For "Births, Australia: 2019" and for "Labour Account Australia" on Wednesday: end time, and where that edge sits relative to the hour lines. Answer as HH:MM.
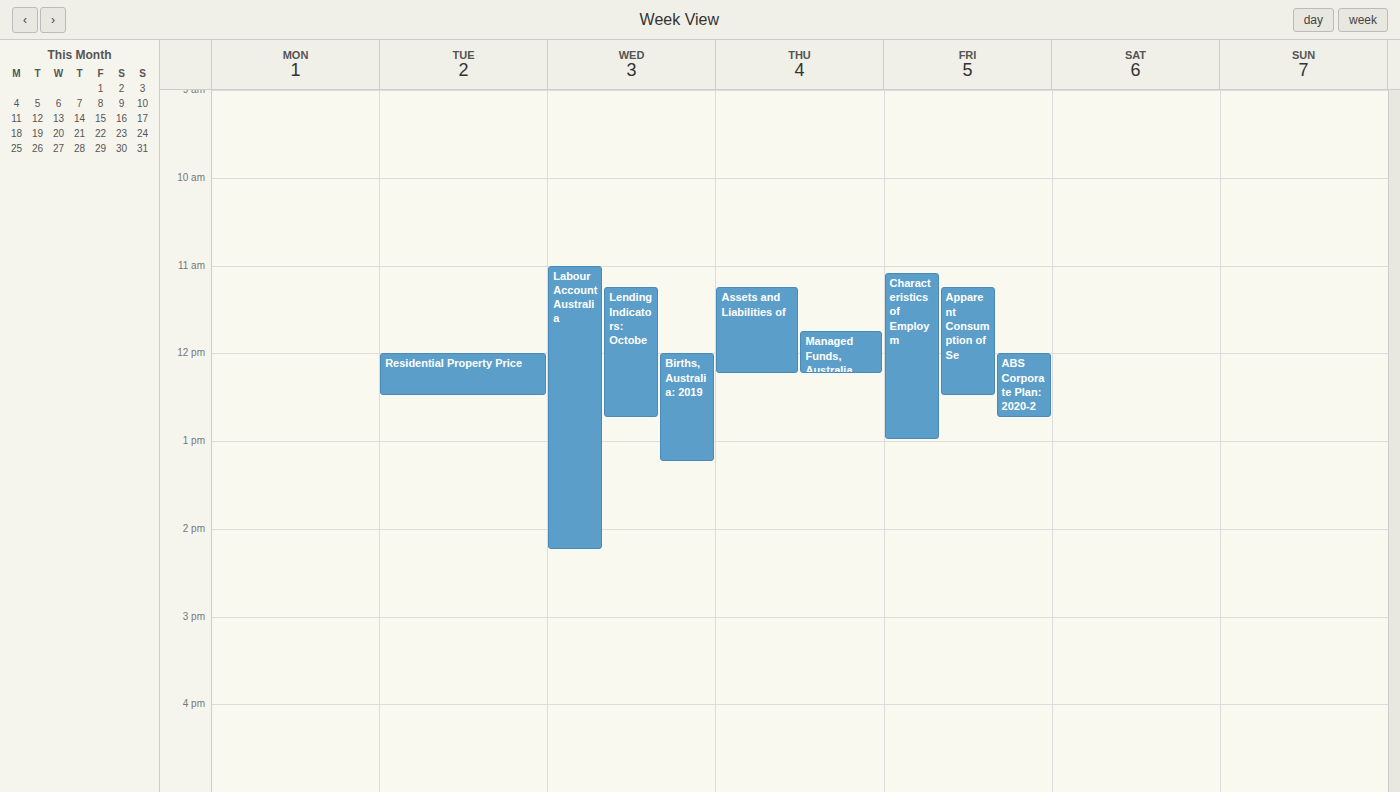
"Births, Australia: 2019": 13:15, neither: a quarter of the way from the 13:00 line to the 14:00 line. "Labour Account Australia": 14:15, neither: a quarter of the way from the 14:00 line to the 15:00 line.